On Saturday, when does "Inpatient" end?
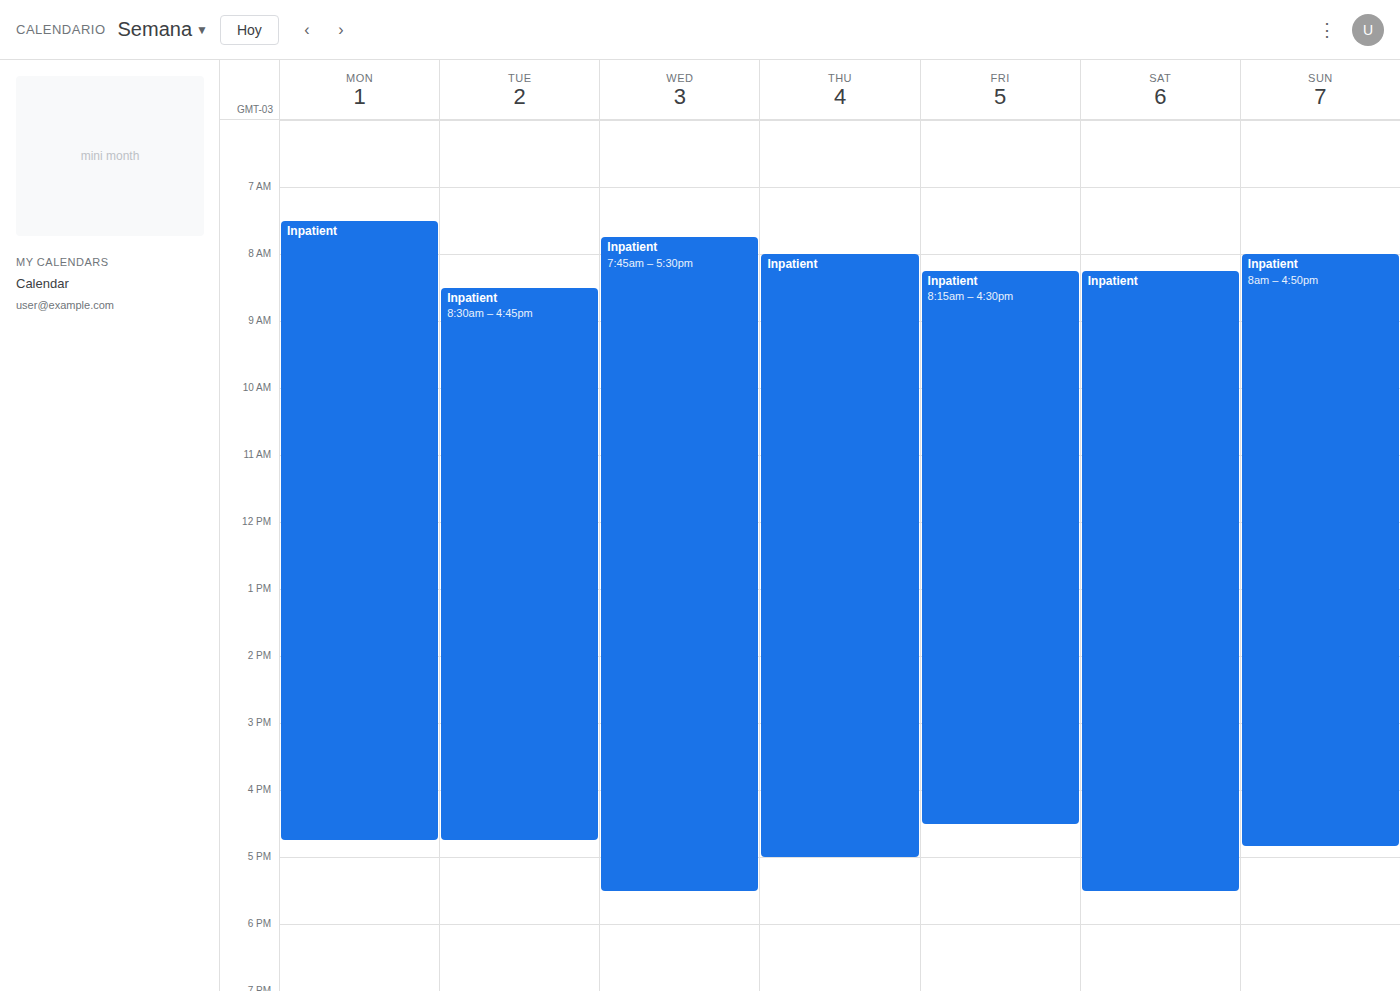
17:30